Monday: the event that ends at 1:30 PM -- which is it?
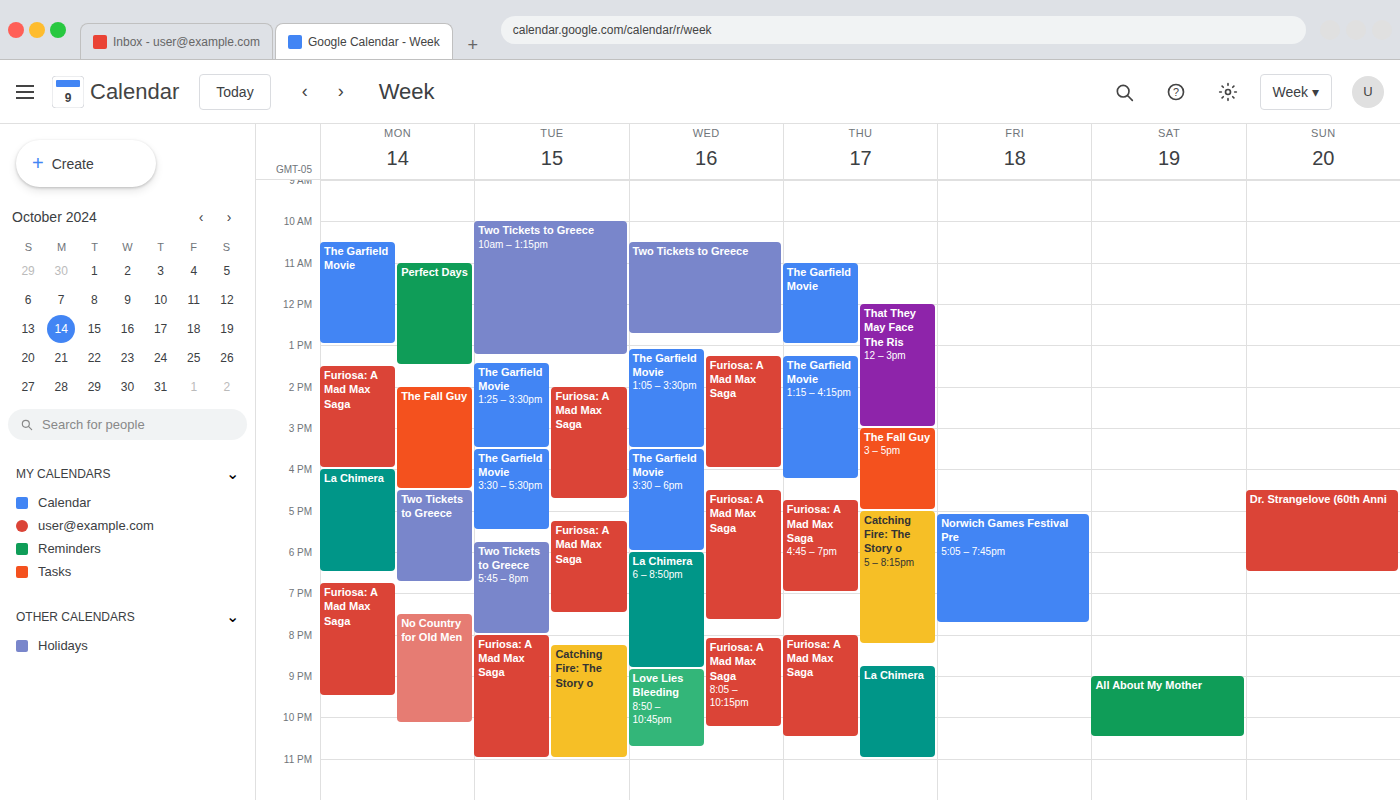
"Perfect Days"